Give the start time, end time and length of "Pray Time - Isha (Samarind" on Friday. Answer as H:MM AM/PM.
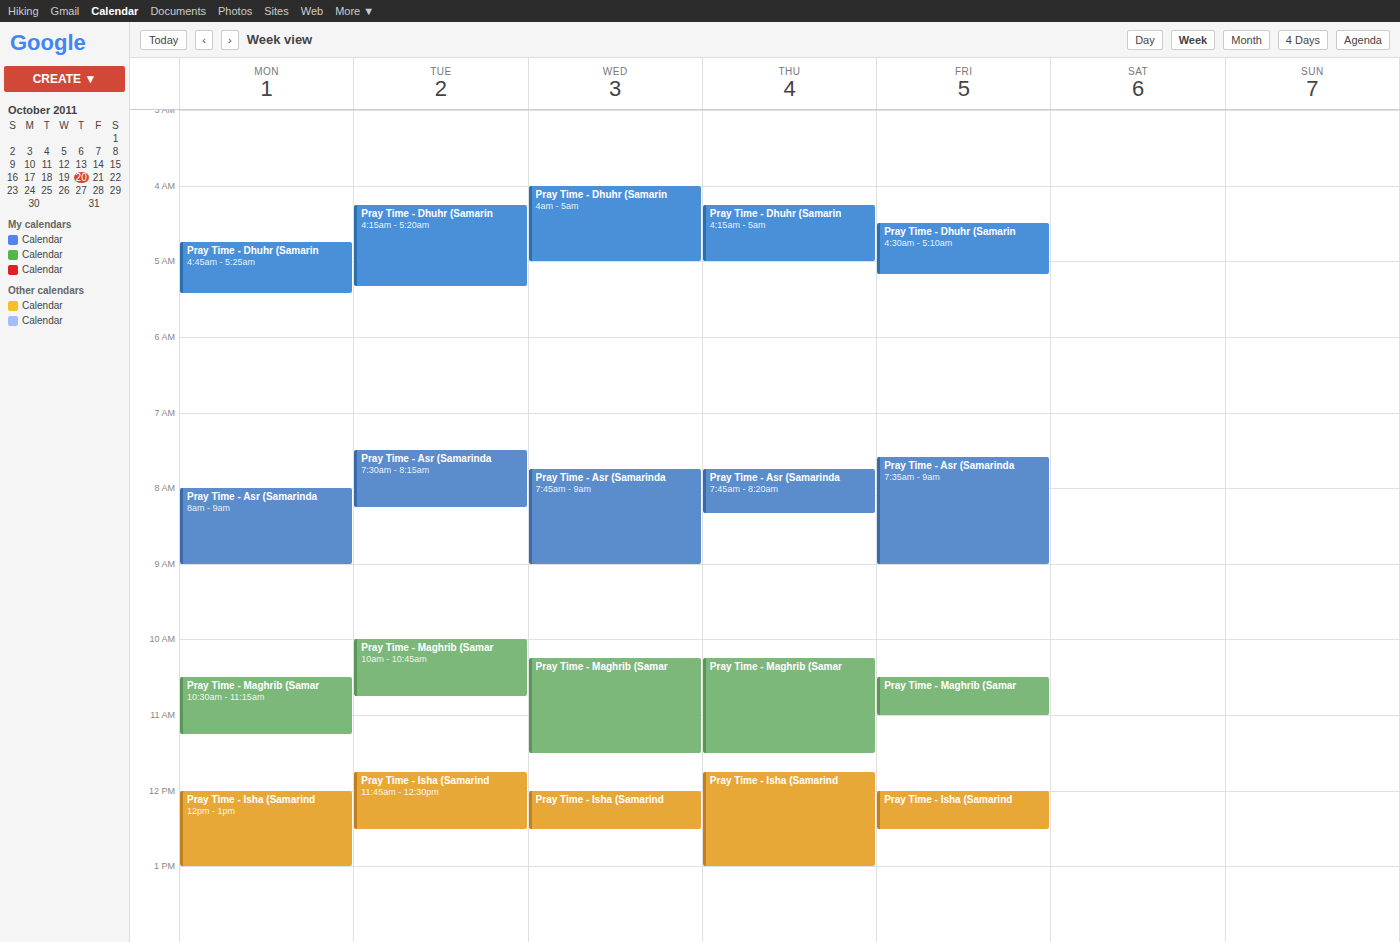
12:00 PM to 12:30 PM, 30 minutes